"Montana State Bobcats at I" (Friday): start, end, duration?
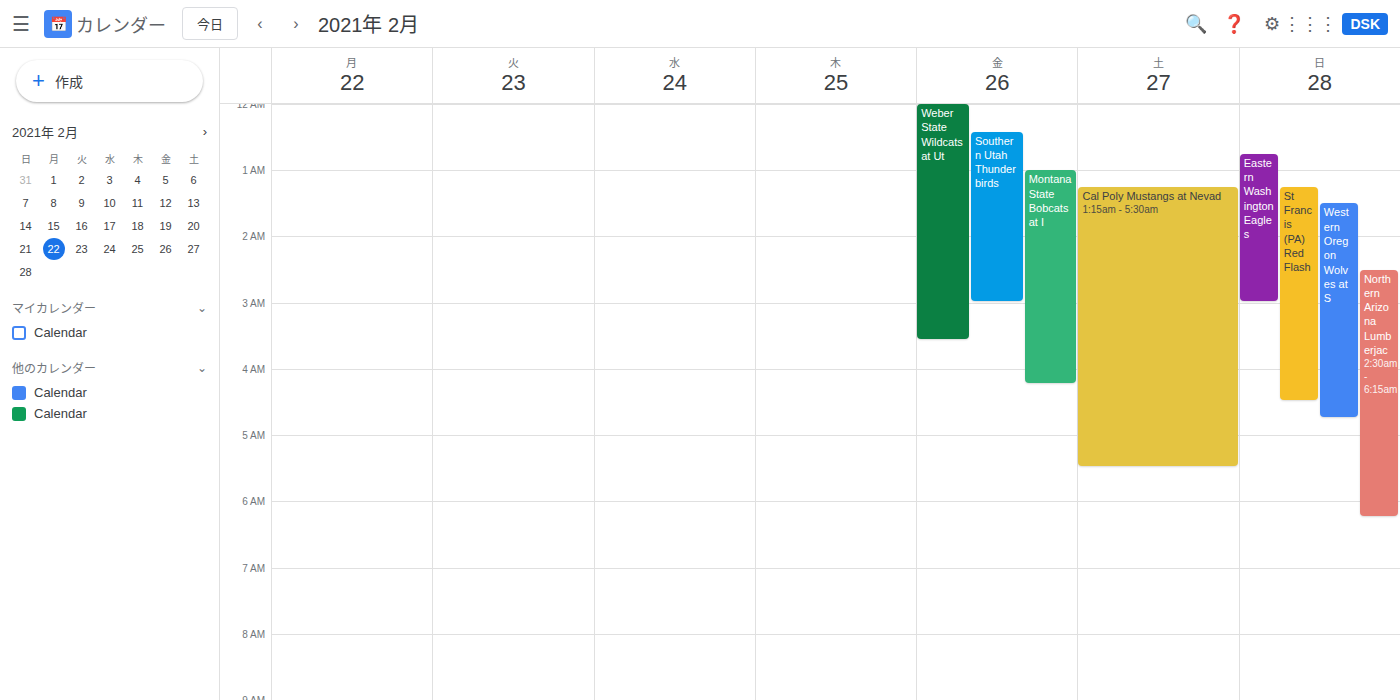
1:00 AM to 4:15 AM, 3 hours 15 minutes